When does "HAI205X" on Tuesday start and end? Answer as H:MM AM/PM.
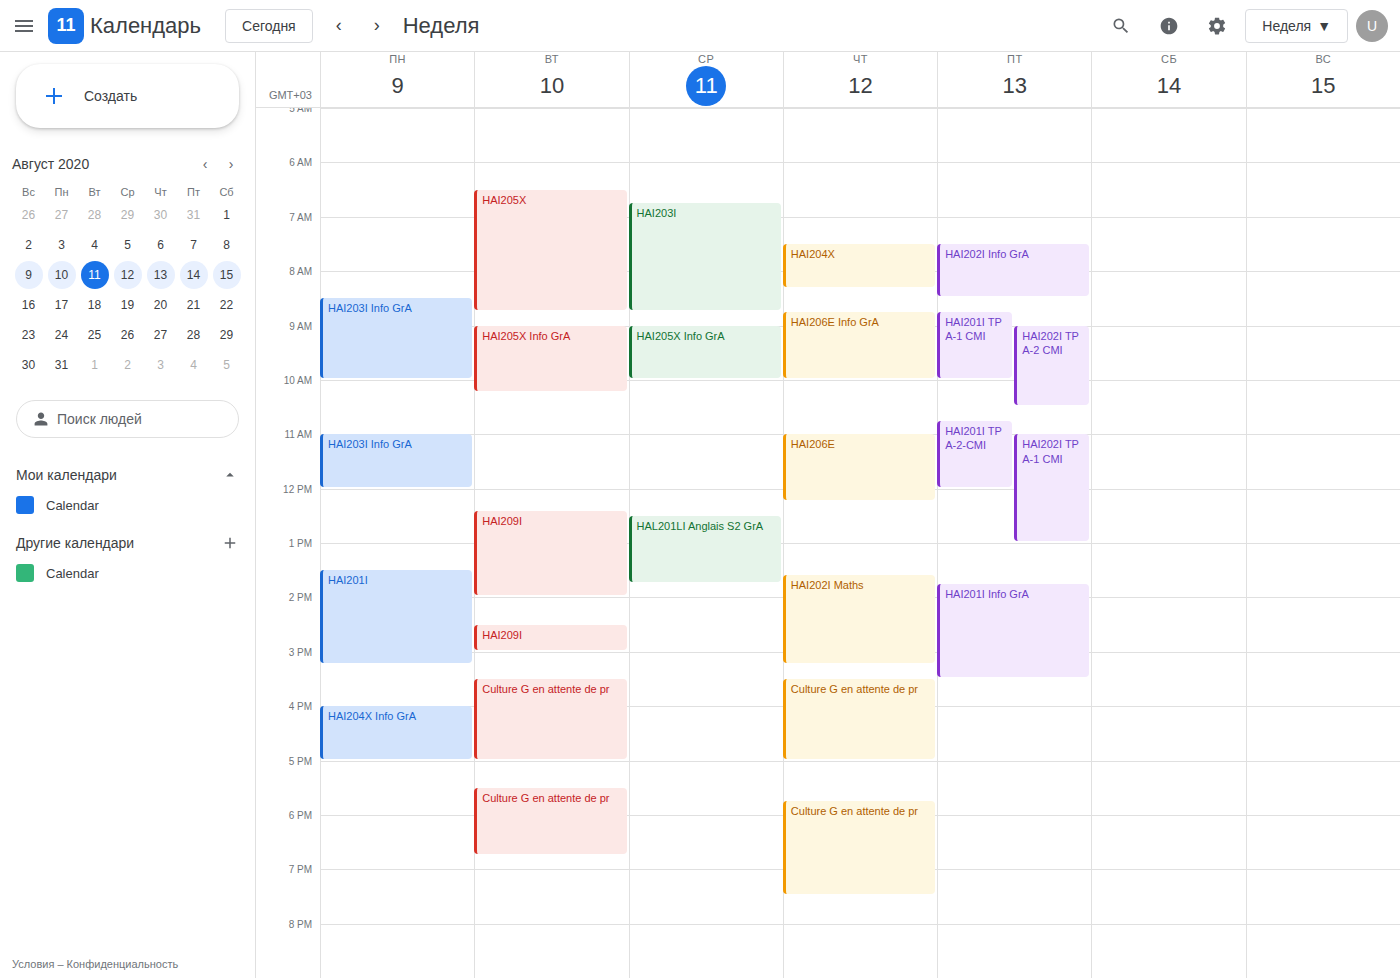
6:30 AM to 8:45 AM